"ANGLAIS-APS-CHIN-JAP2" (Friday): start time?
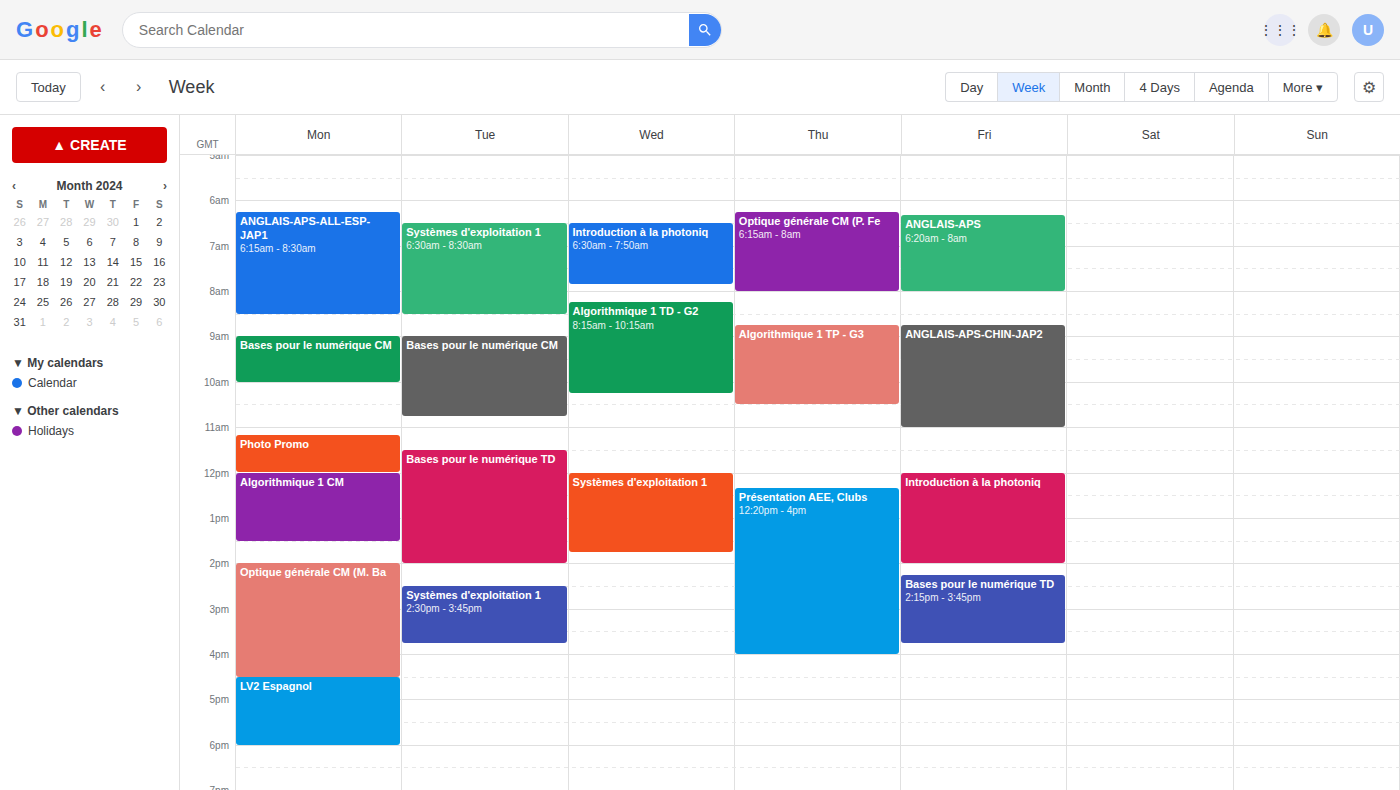
8:45 AM